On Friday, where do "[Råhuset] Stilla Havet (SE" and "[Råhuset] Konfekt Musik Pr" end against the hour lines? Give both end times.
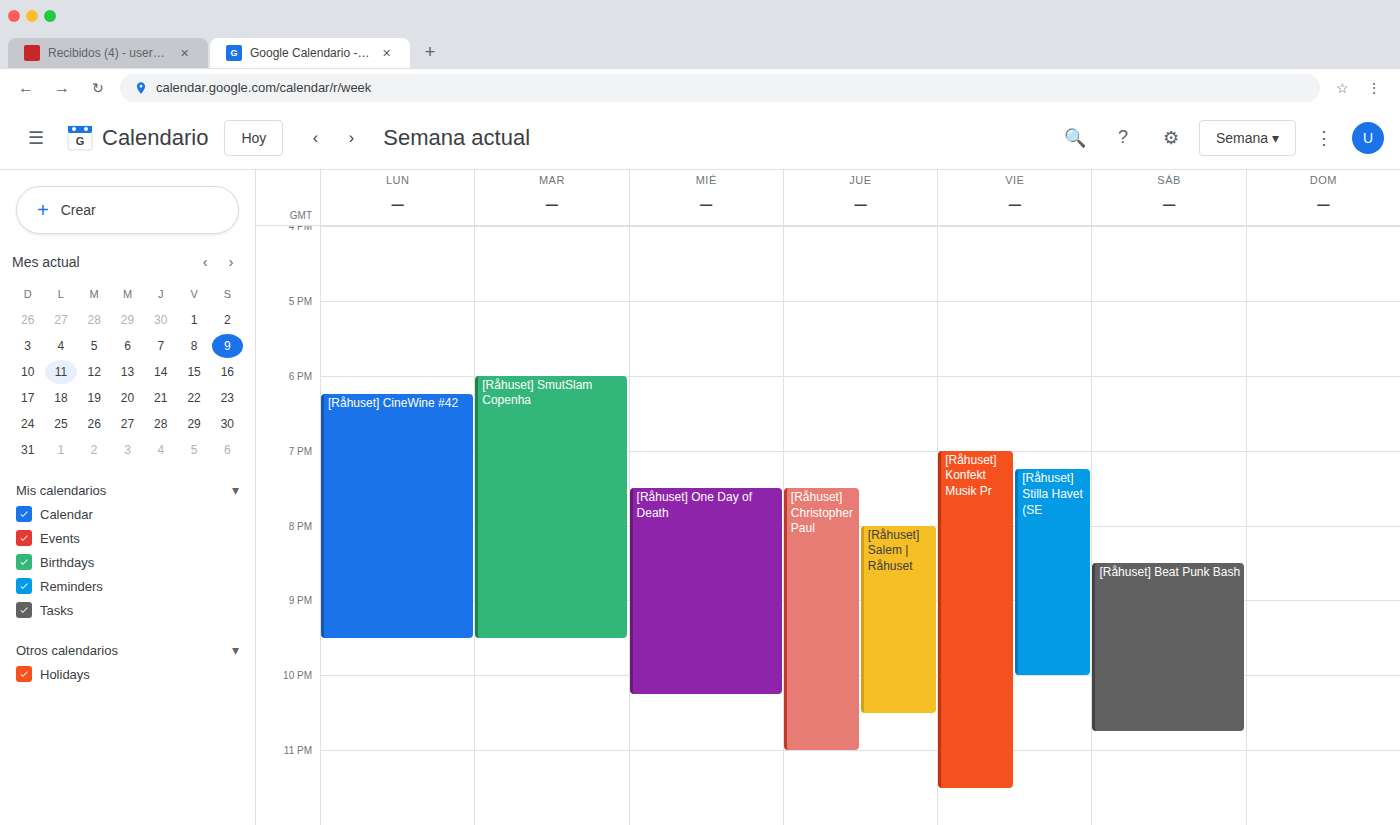
"[Råhuset] Stilla Havet (SE": 10:00 PM, exactly on the 10 PM line. "[Råhuset] Konfekt Musik Pr": 11:30 PM, halfway between the 11 PM and 12 AM lines.